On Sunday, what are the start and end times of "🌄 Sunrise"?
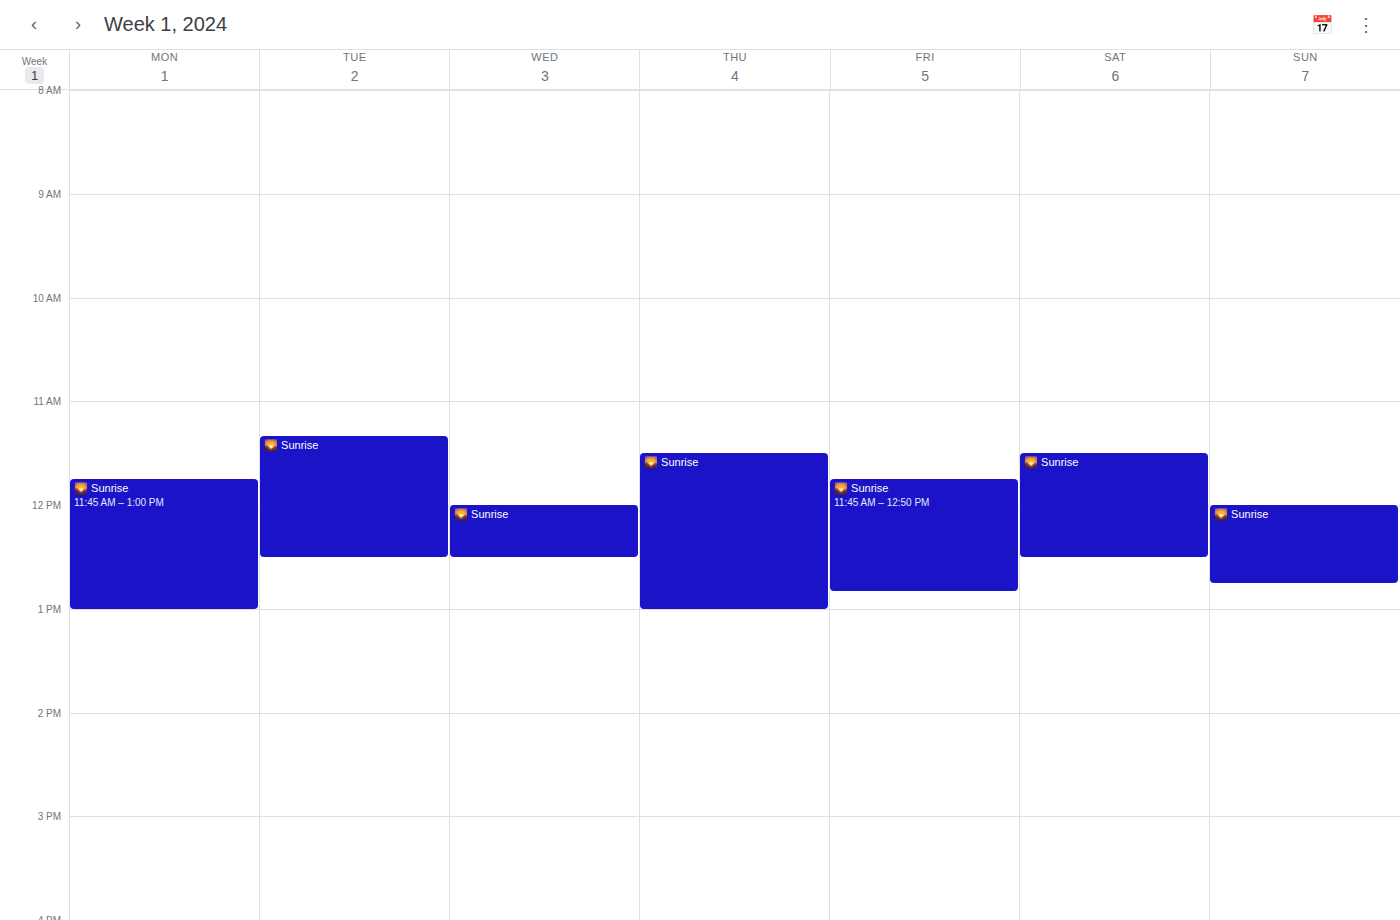
12:00 PM to 12:45 PM